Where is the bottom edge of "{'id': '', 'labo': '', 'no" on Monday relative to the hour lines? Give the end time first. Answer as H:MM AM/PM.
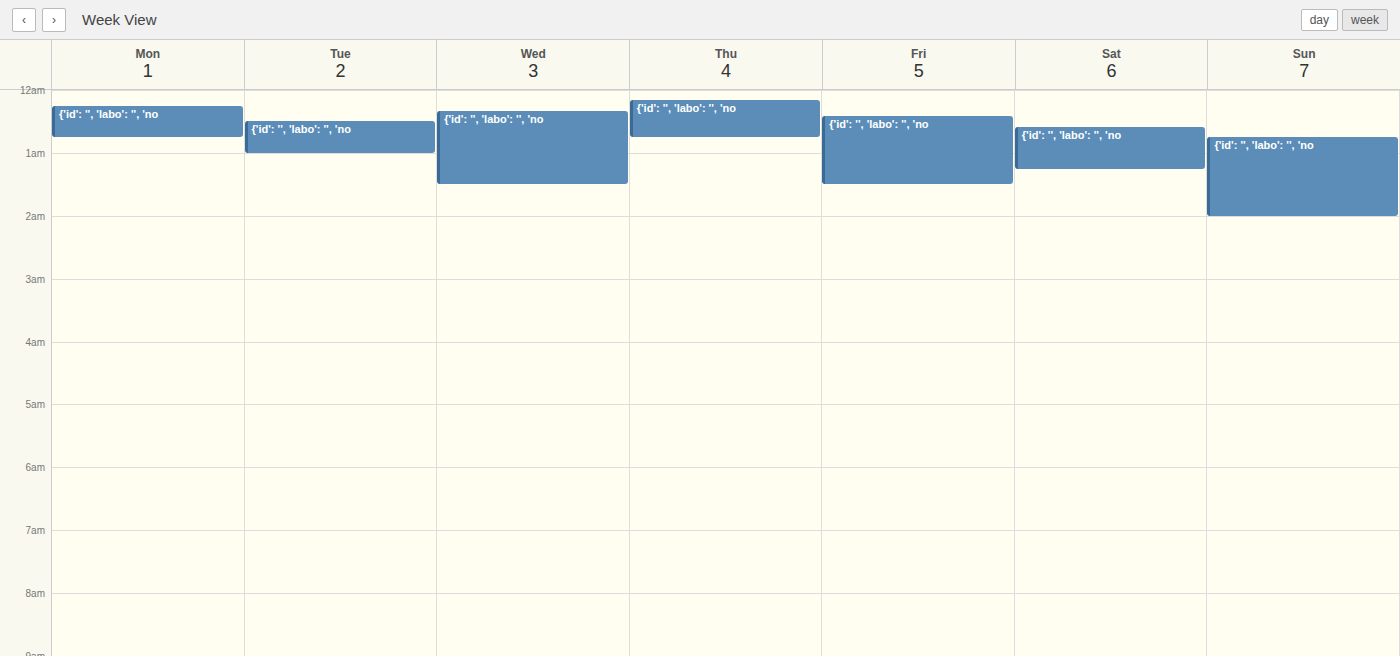
12:45 AM -- neither: three quarters of the way from the 12 AM line to the 1 AM line.